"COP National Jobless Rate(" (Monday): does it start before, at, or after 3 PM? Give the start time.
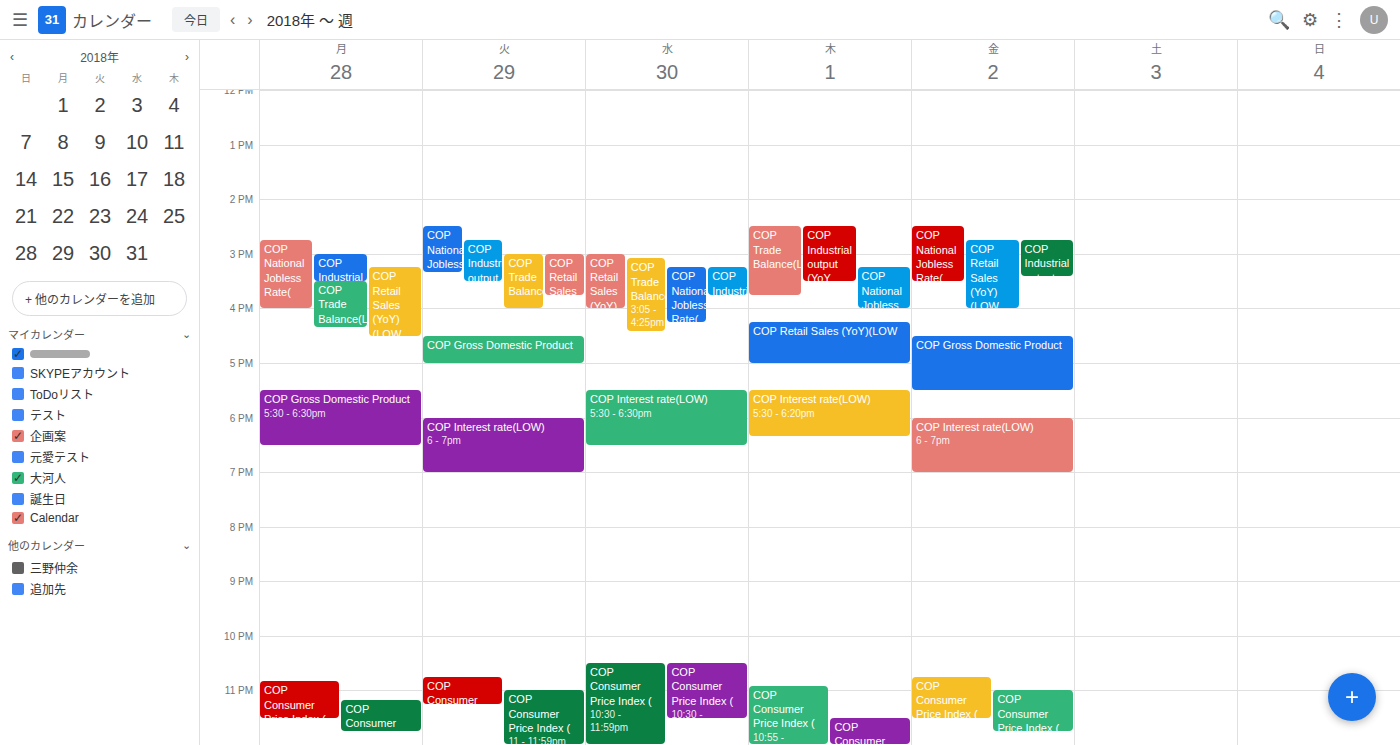
2:45 PM -- before 3 PM, 15 minutes above the 3 PM line.